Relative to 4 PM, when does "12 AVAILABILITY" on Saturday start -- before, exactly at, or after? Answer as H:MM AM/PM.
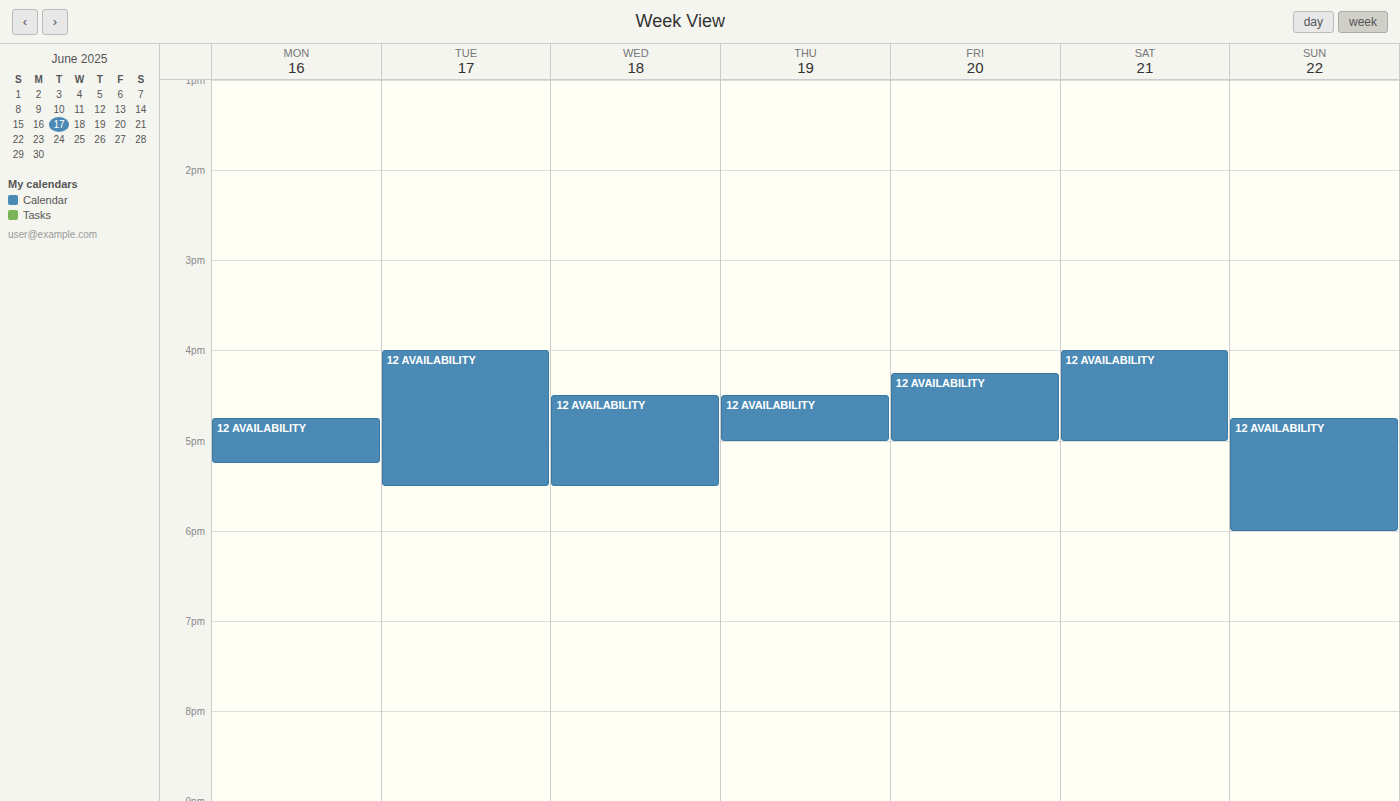
4:00 PM -- exactly at 4 PM, on the 4 PM line.